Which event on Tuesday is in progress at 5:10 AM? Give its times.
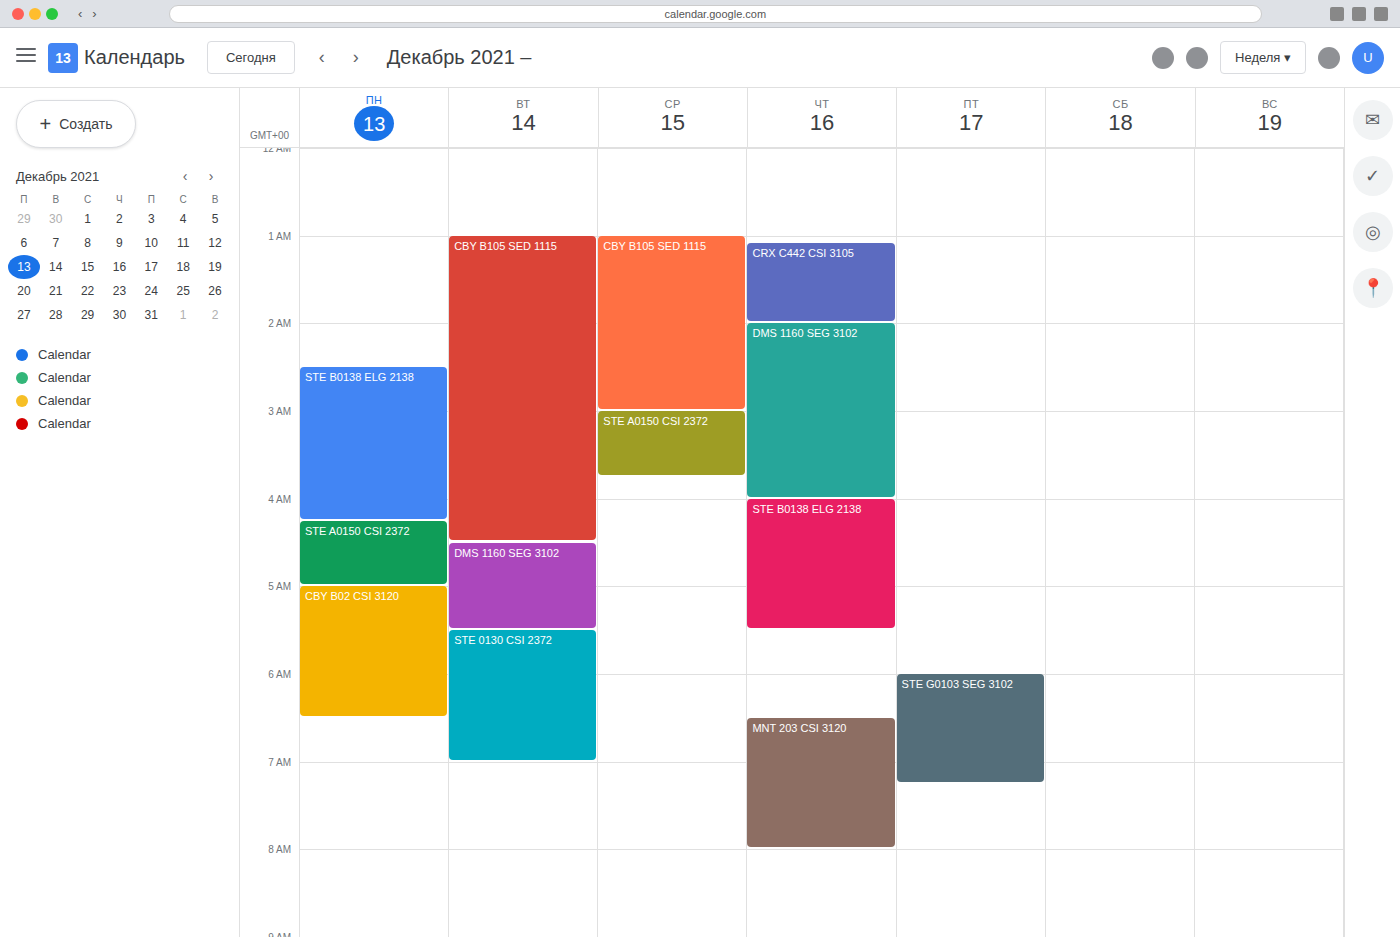
"DMS 1160 SEG 3102", 4:30 AM to 5:30 AM